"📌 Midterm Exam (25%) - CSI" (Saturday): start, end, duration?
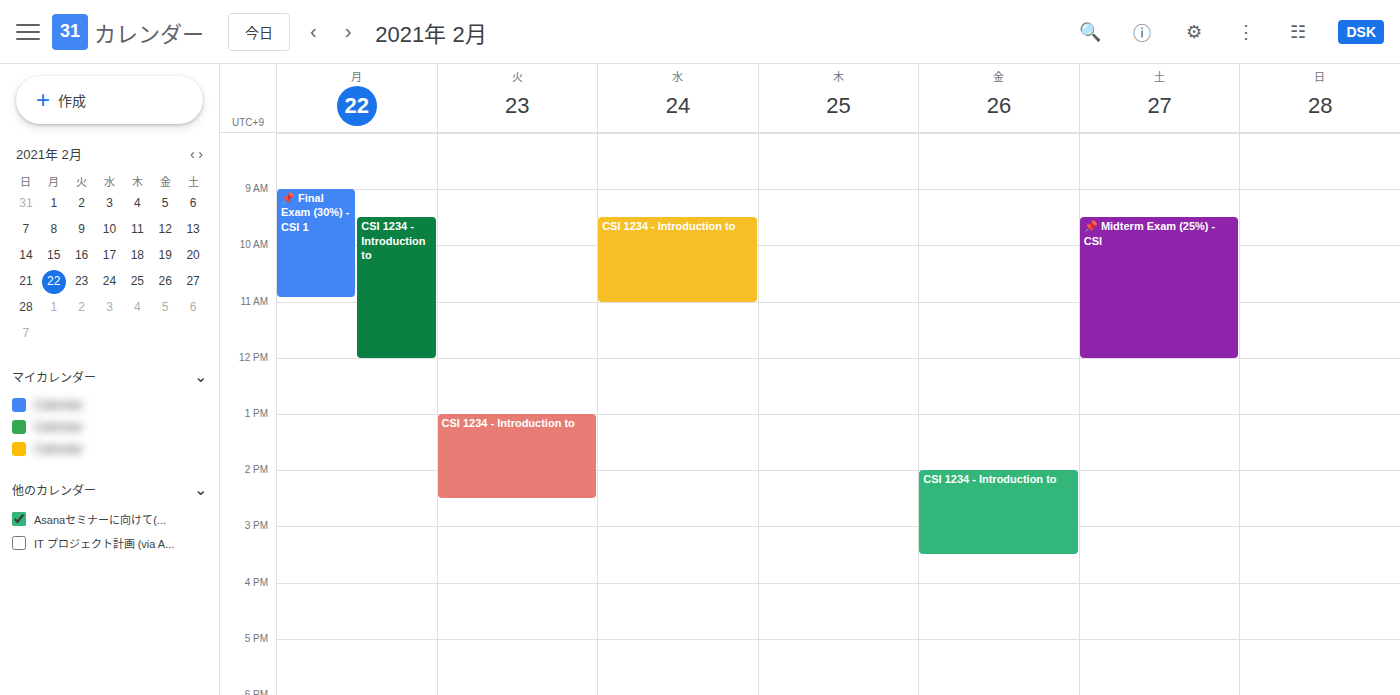
9:30 AM to 12:00 PM, 2 hours 30 minutes